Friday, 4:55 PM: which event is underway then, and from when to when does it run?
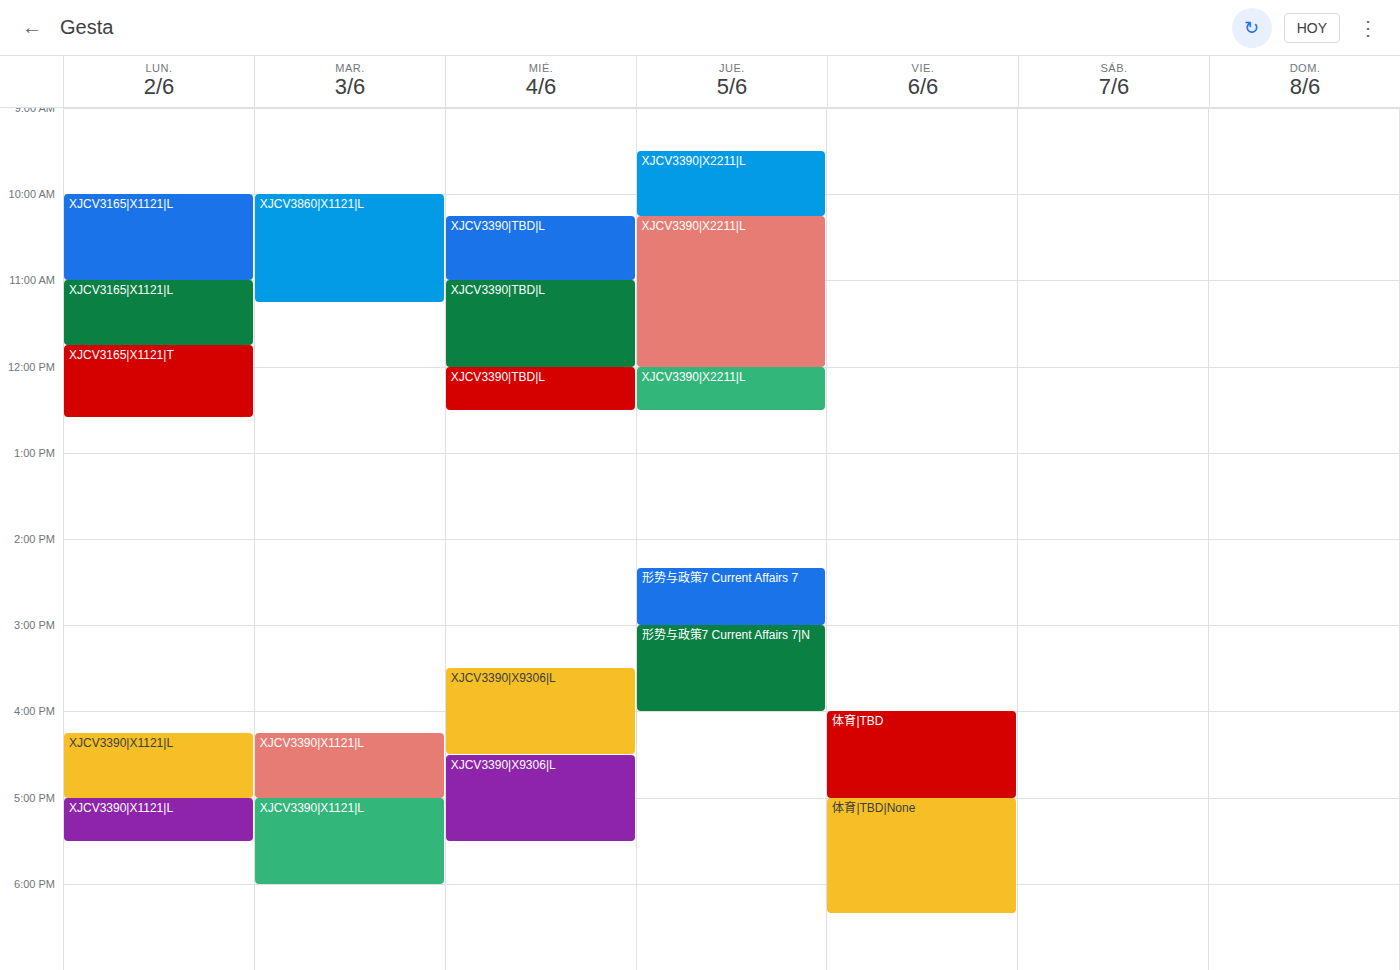
"体育|TBD", 4:00 PM to 5:00 PM